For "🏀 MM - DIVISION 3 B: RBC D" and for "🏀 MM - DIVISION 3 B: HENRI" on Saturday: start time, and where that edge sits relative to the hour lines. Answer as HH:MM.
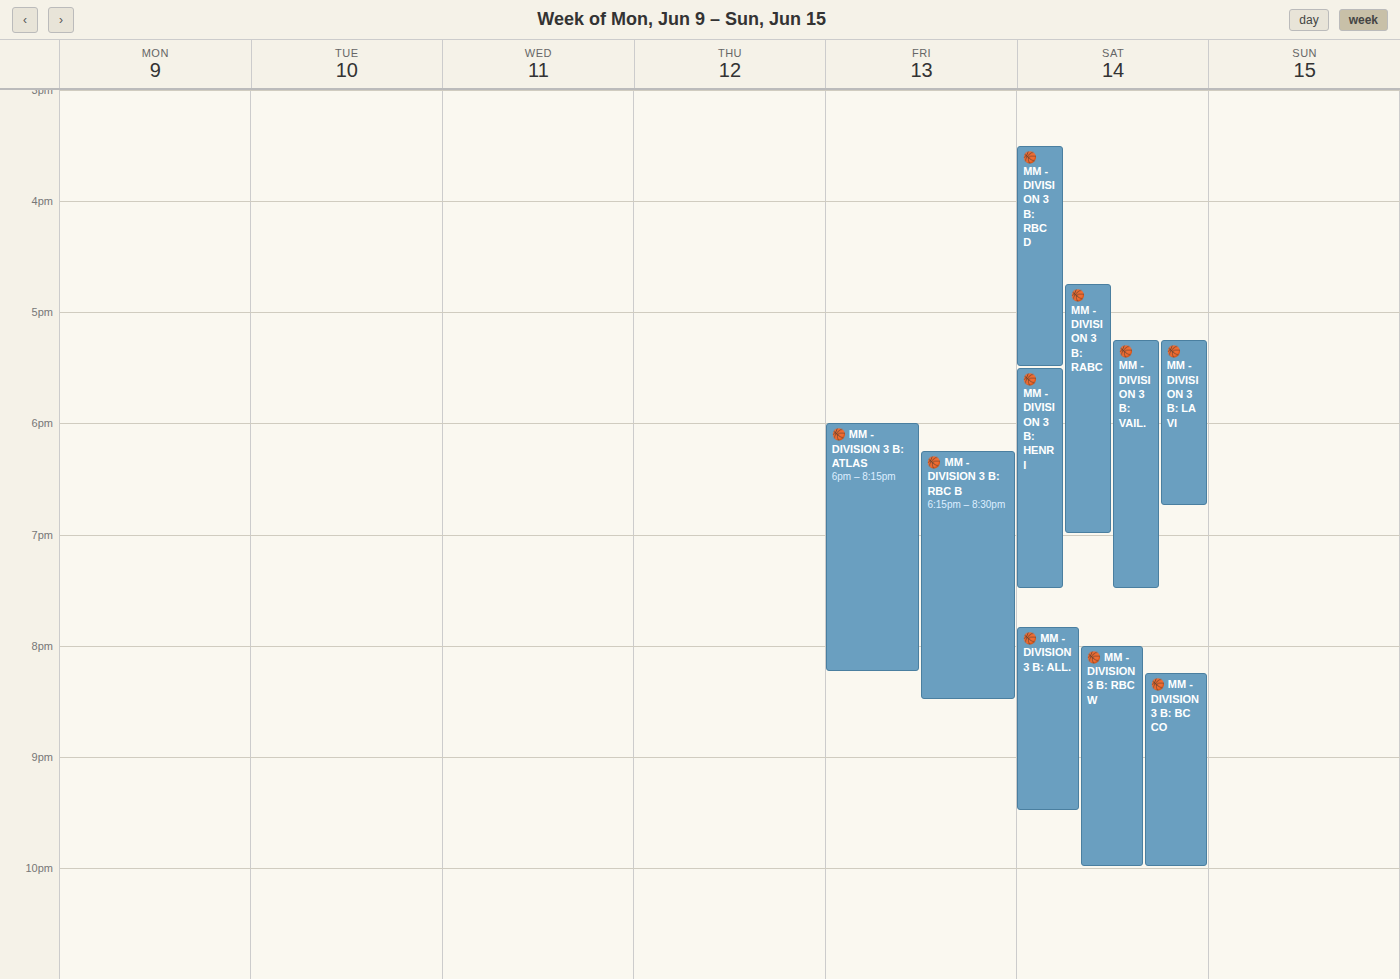
"🏀 MM - DIVISION 3 B: RBC D": 15:30, halfway between the 15:00 and 16:00 lines. "🏀 MM - DIVISION 3 B: HENRI": 17:30, halfway between the 17:00 and 18:00 lines.